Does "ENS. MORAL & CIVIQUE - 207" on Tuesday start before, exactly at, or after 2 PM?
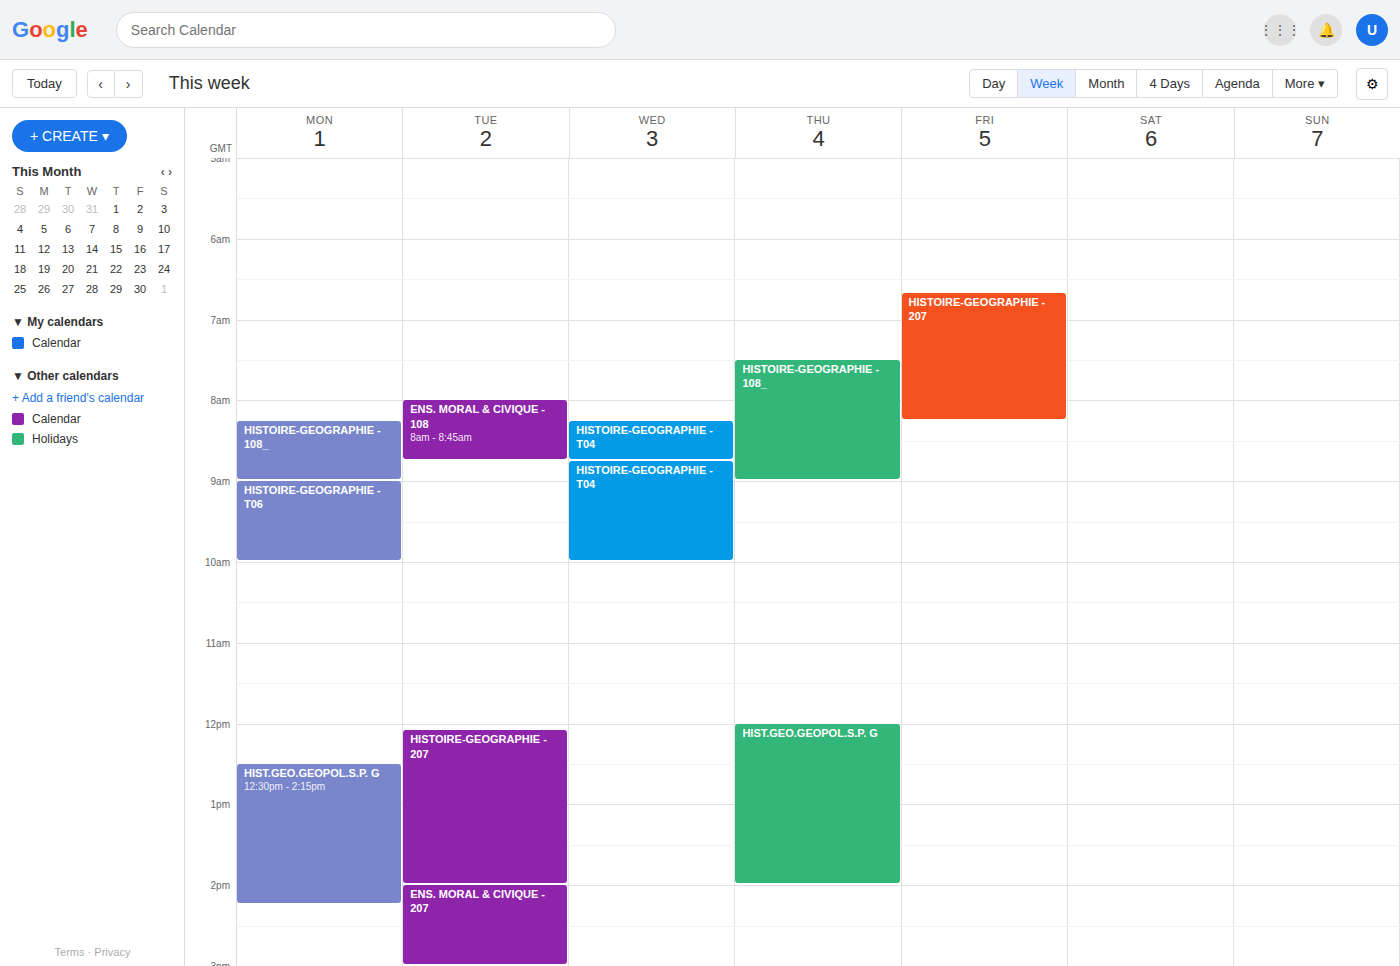
2:00 PM -- exactly at 2 PM, on the 2 PM line.